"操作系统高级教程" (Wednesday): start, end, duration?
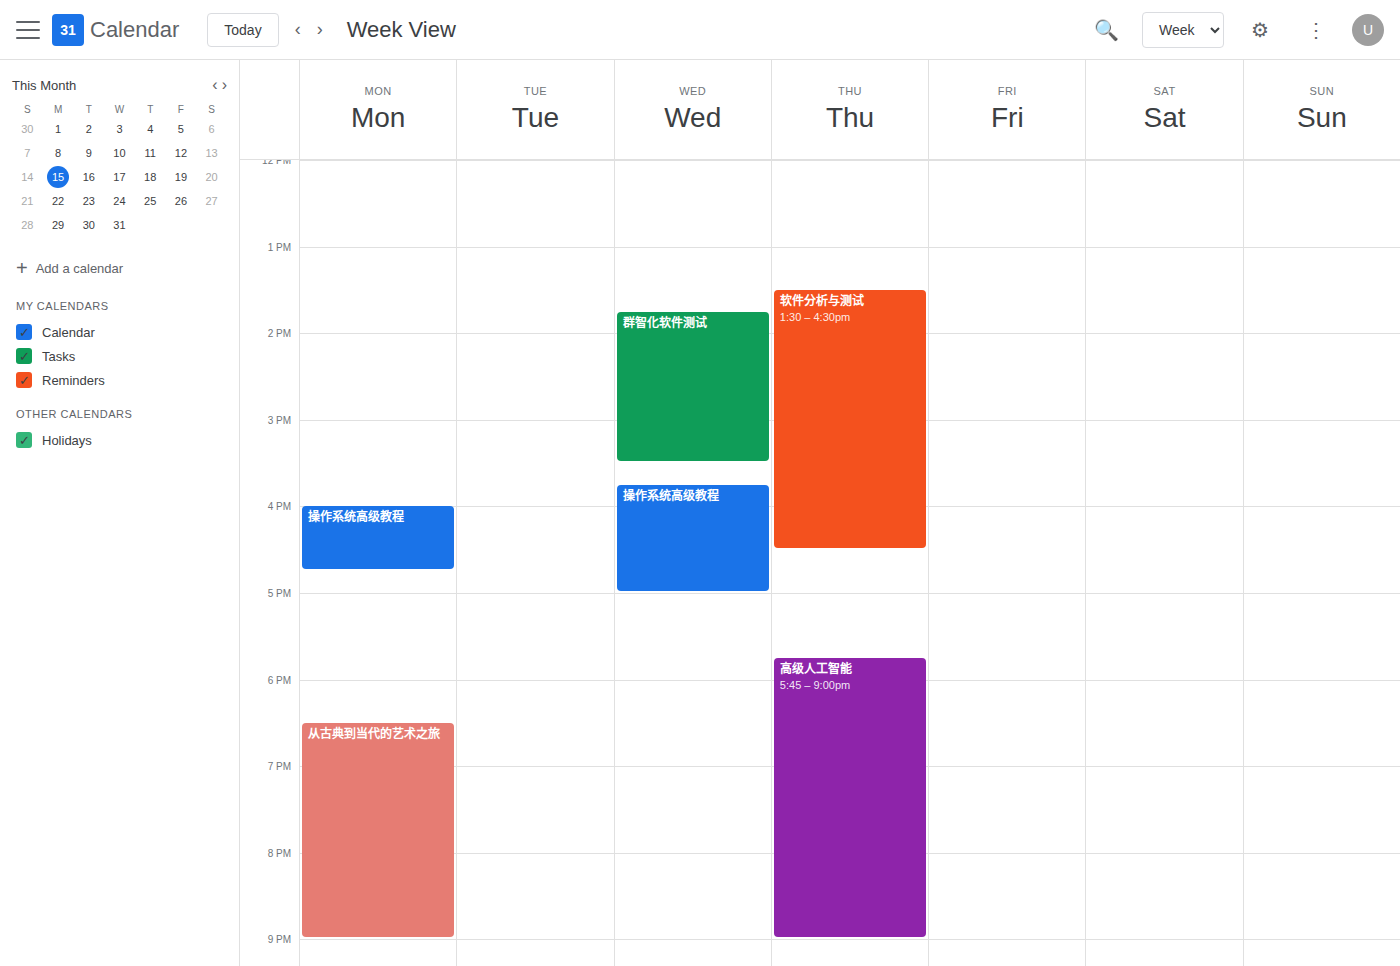
3:45 PM to 5:00 PM, 1 hour 15 minutes